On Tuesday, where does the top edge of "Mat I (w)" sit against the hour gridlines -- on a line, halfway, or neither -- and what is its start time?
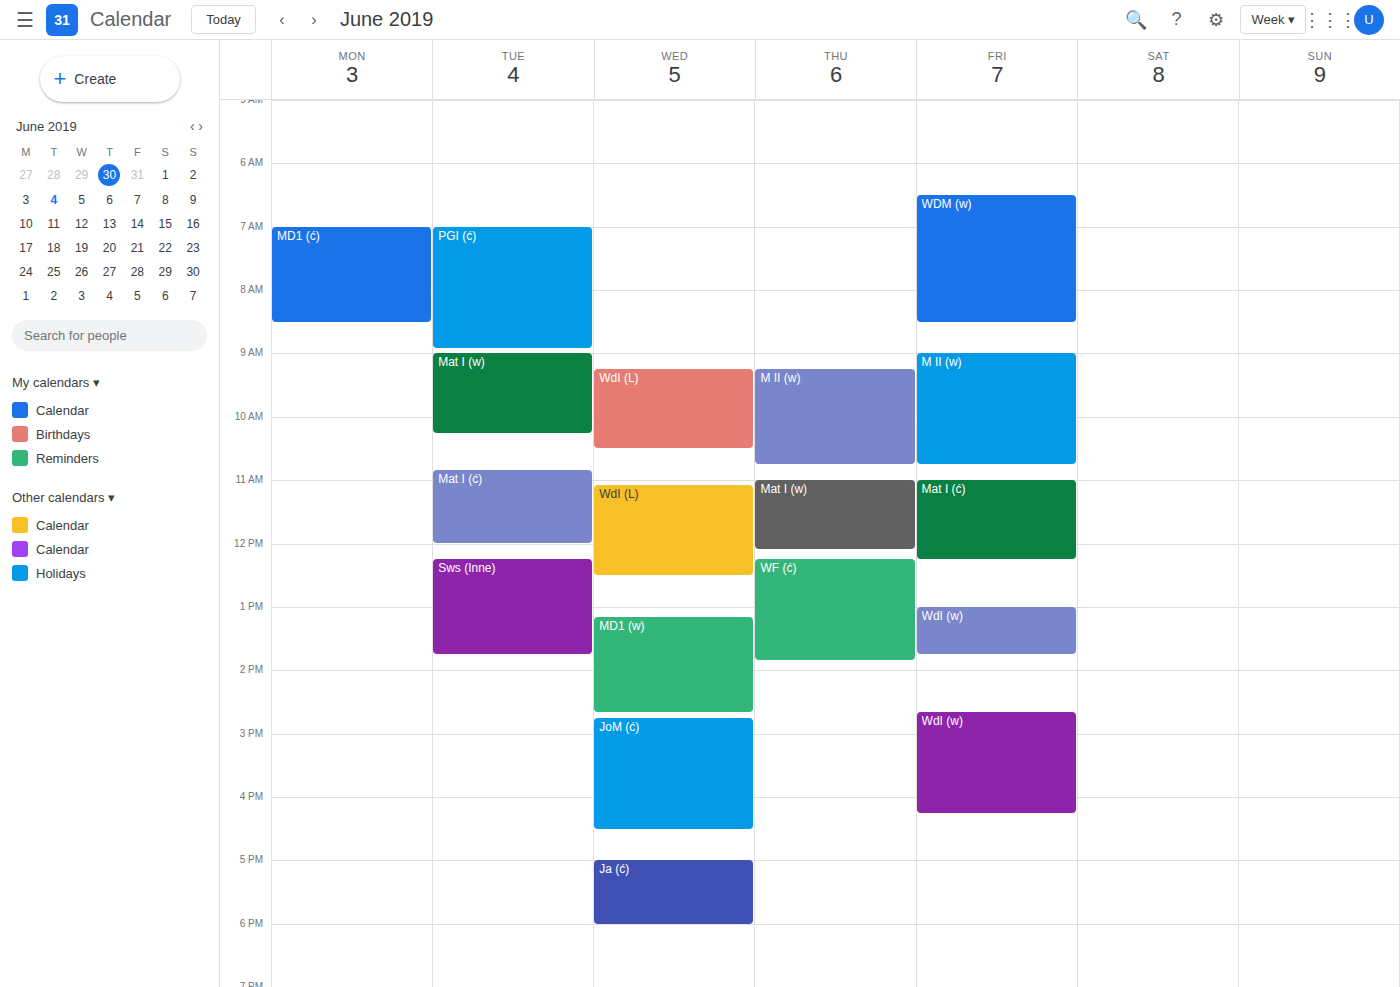
9:00 AM -- exactly on the 9 AM line.